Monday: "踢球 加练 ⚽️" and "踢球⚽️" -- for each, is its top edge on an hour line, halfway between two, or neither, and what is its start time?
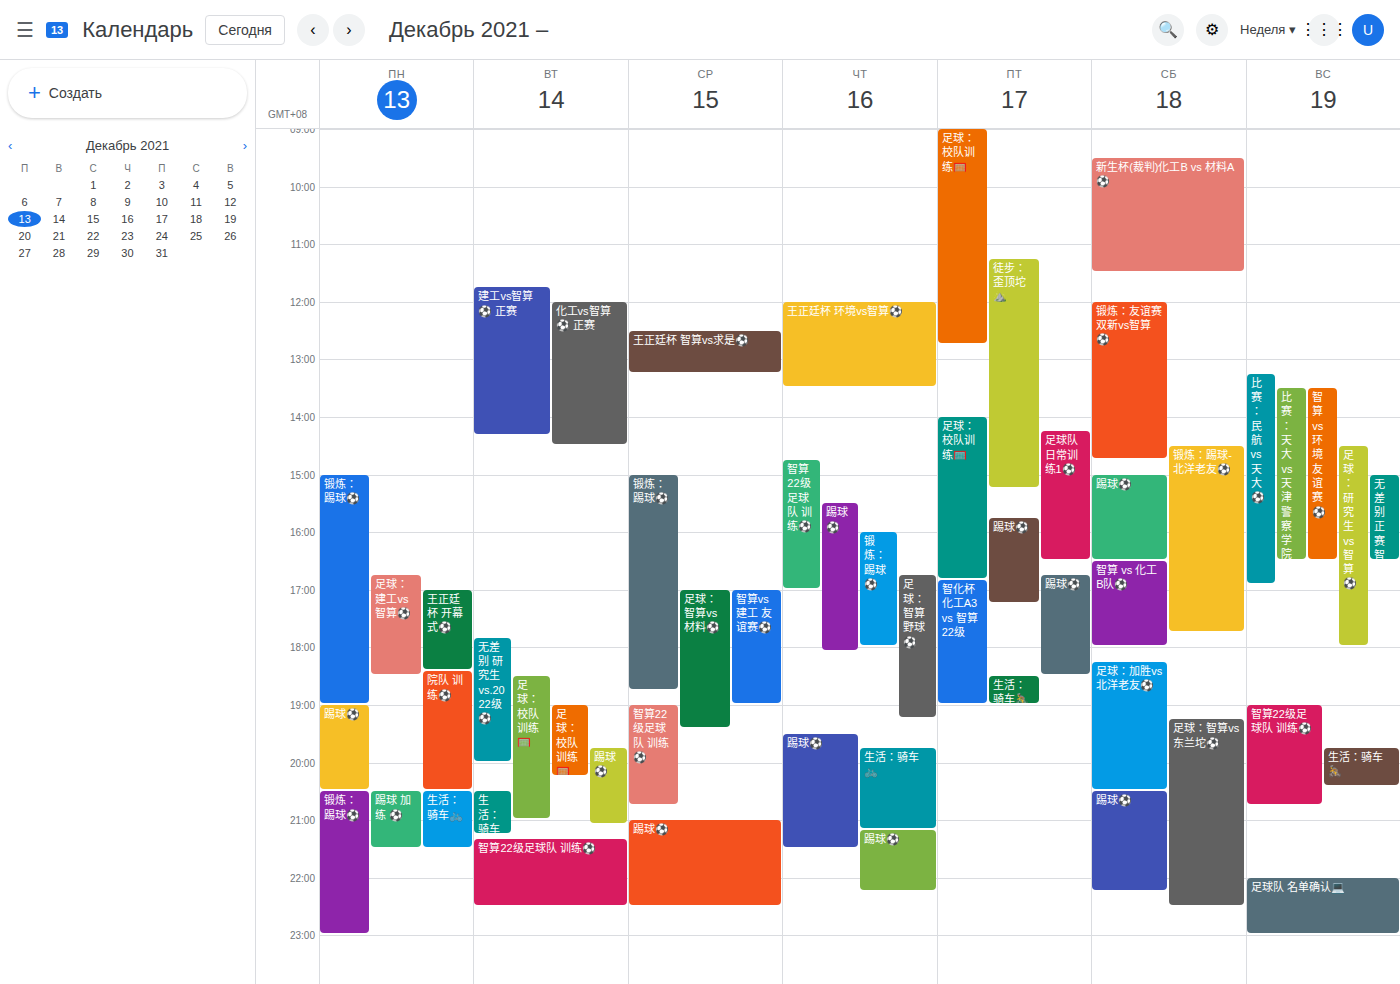
"踢球 加练 ⚽️": 8:30 PM, halfway between the 8 PM and 9 PM lines. "踢球⚽️": 7:00 PM, exactly on the 7 PM line.